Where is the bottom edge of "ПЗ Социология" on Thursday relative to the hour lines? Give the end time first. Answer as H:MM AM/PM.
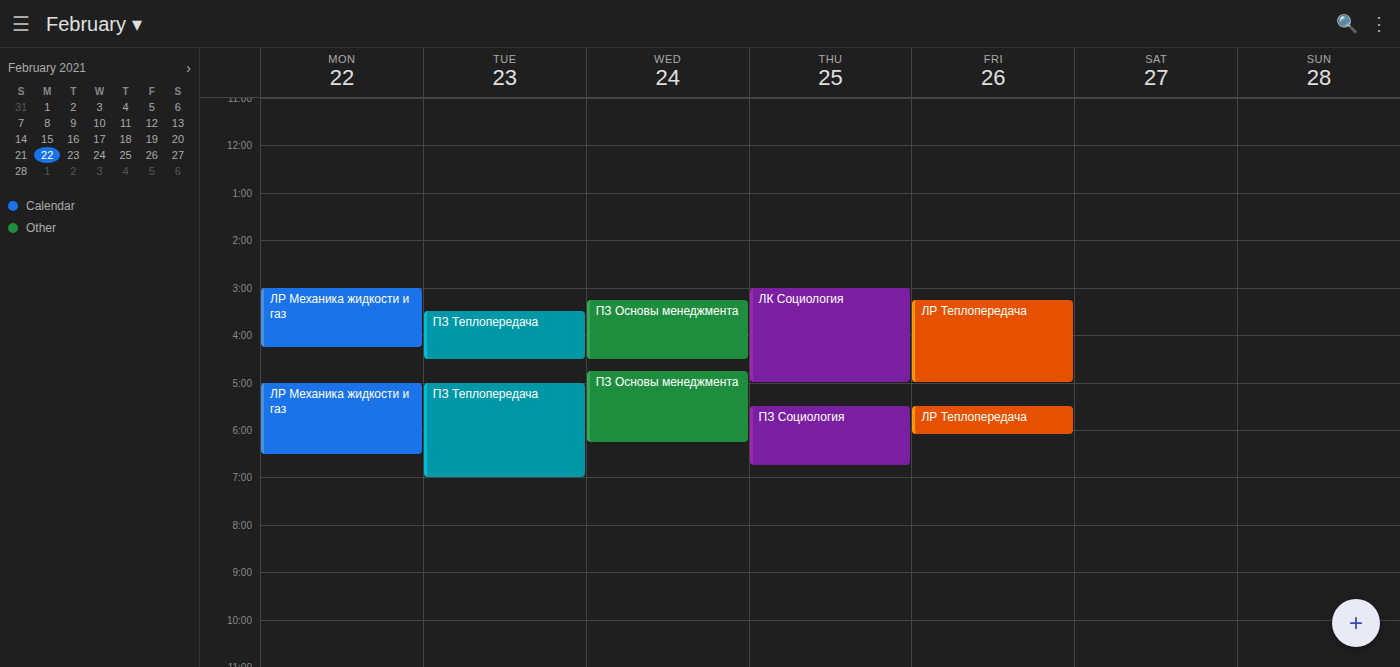
6:45 PM -- neither: three quarters of the way from the 6 PM line to the 7 PM line.